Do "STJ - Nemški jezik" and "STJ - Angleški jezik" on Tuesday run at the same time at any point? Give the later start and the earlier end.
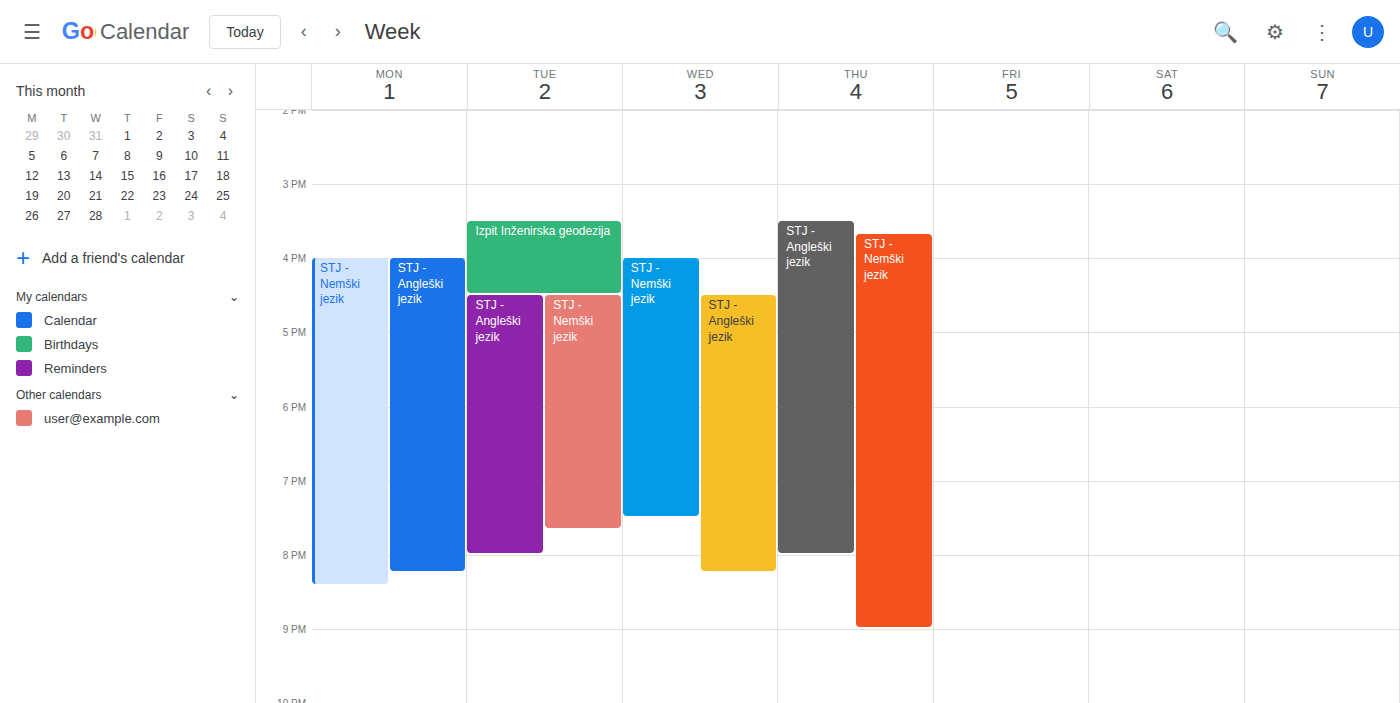
"STJ - Angleški jezik" starts at 16:30, before "STJ - Nemški jezik" ends at 19:40 -- they overlap.